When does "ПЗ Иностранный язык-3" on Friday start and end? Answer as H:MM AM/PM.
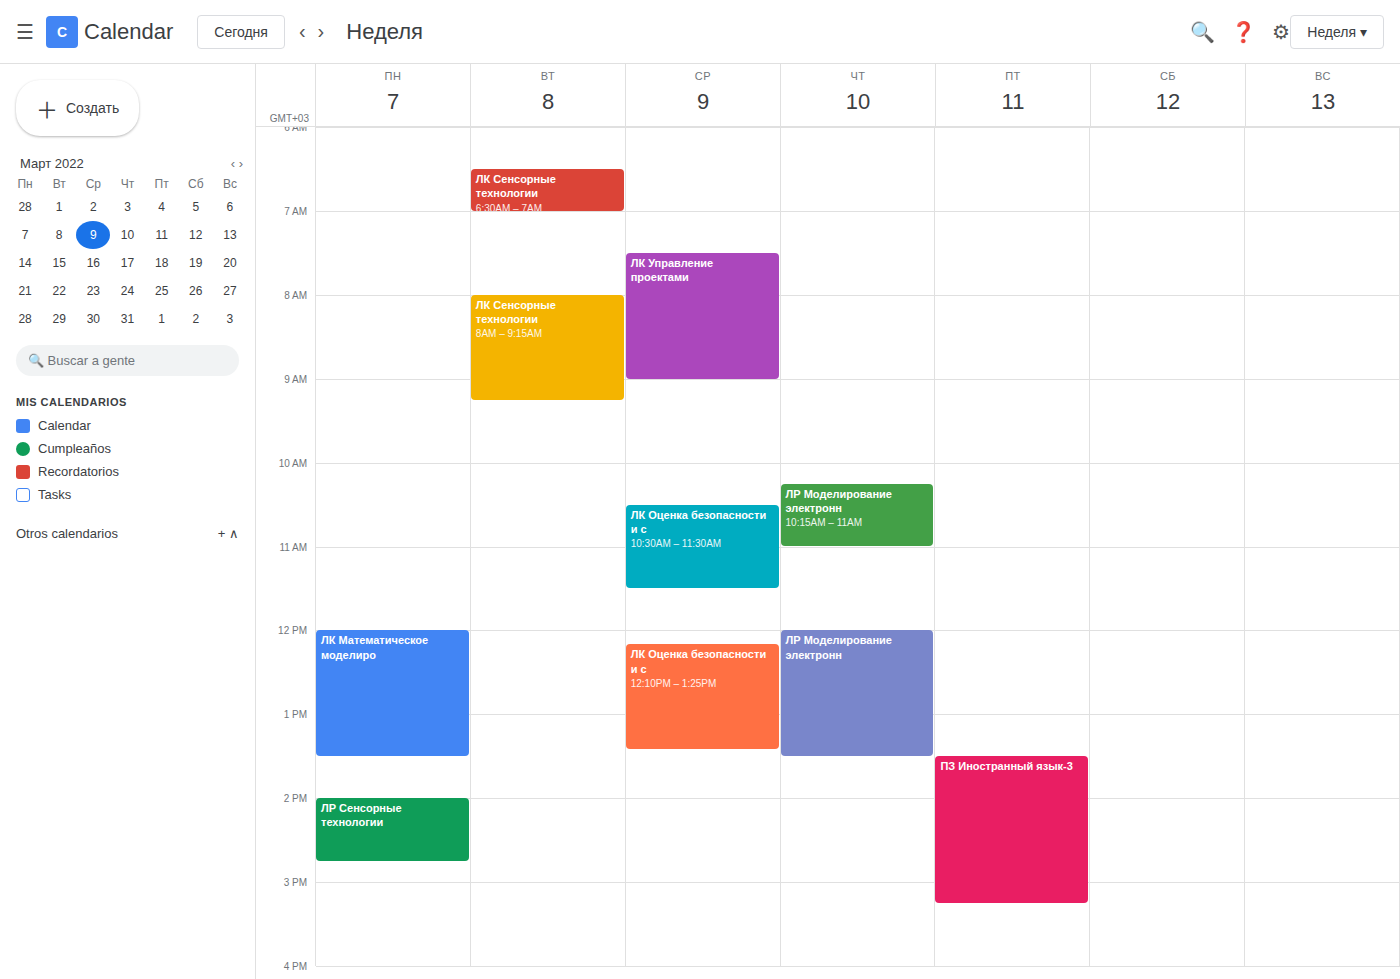
1:30 PM to 3:15 PM